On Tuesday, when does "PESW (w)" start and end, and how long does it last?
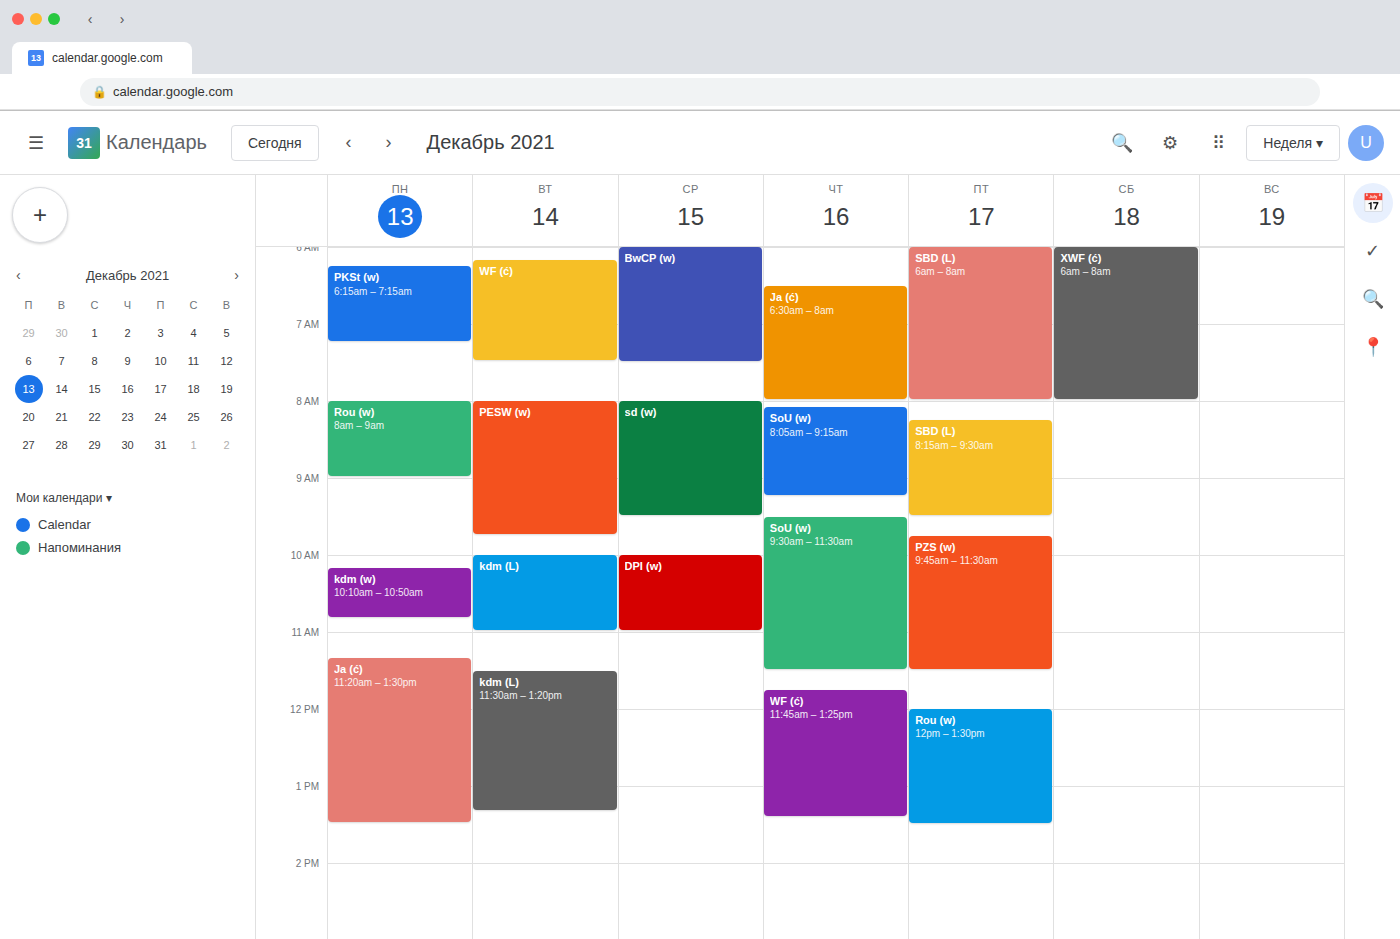
8:00 AM to 9:45 AM, 1 hour 45 minutes